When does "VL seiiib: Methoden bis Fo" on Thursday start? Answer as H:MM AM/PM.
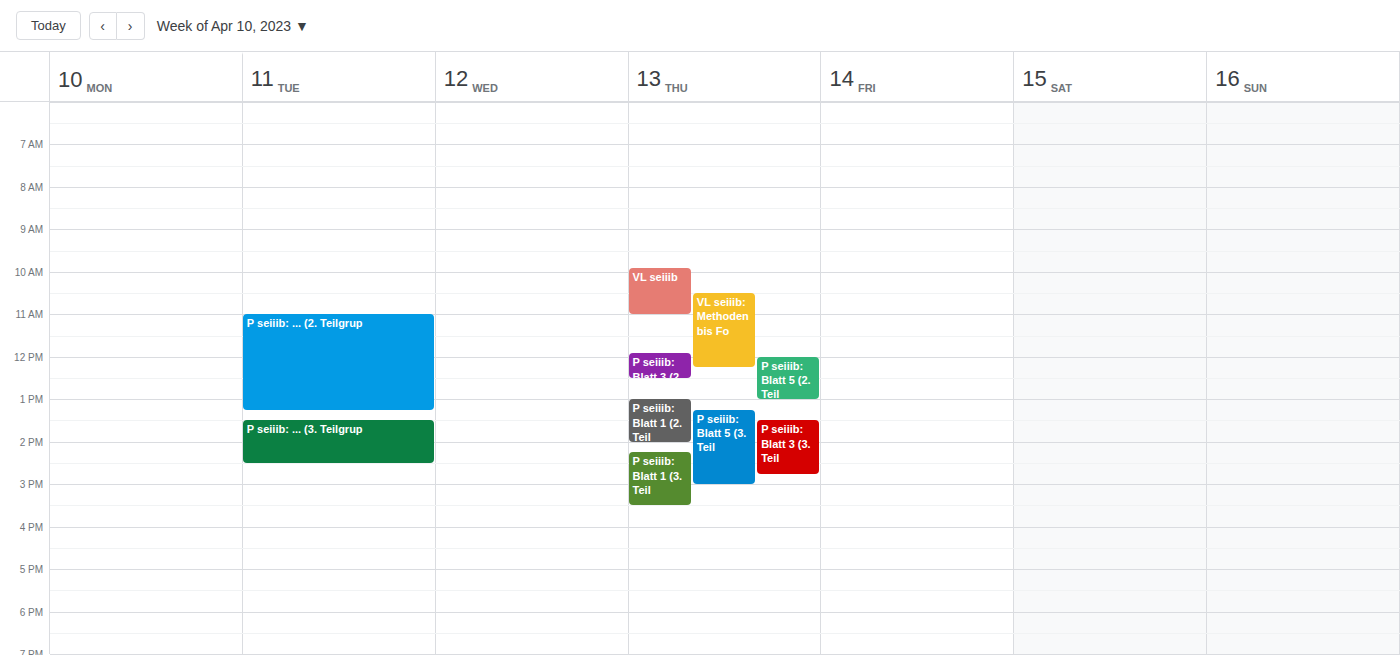
10:30 AM